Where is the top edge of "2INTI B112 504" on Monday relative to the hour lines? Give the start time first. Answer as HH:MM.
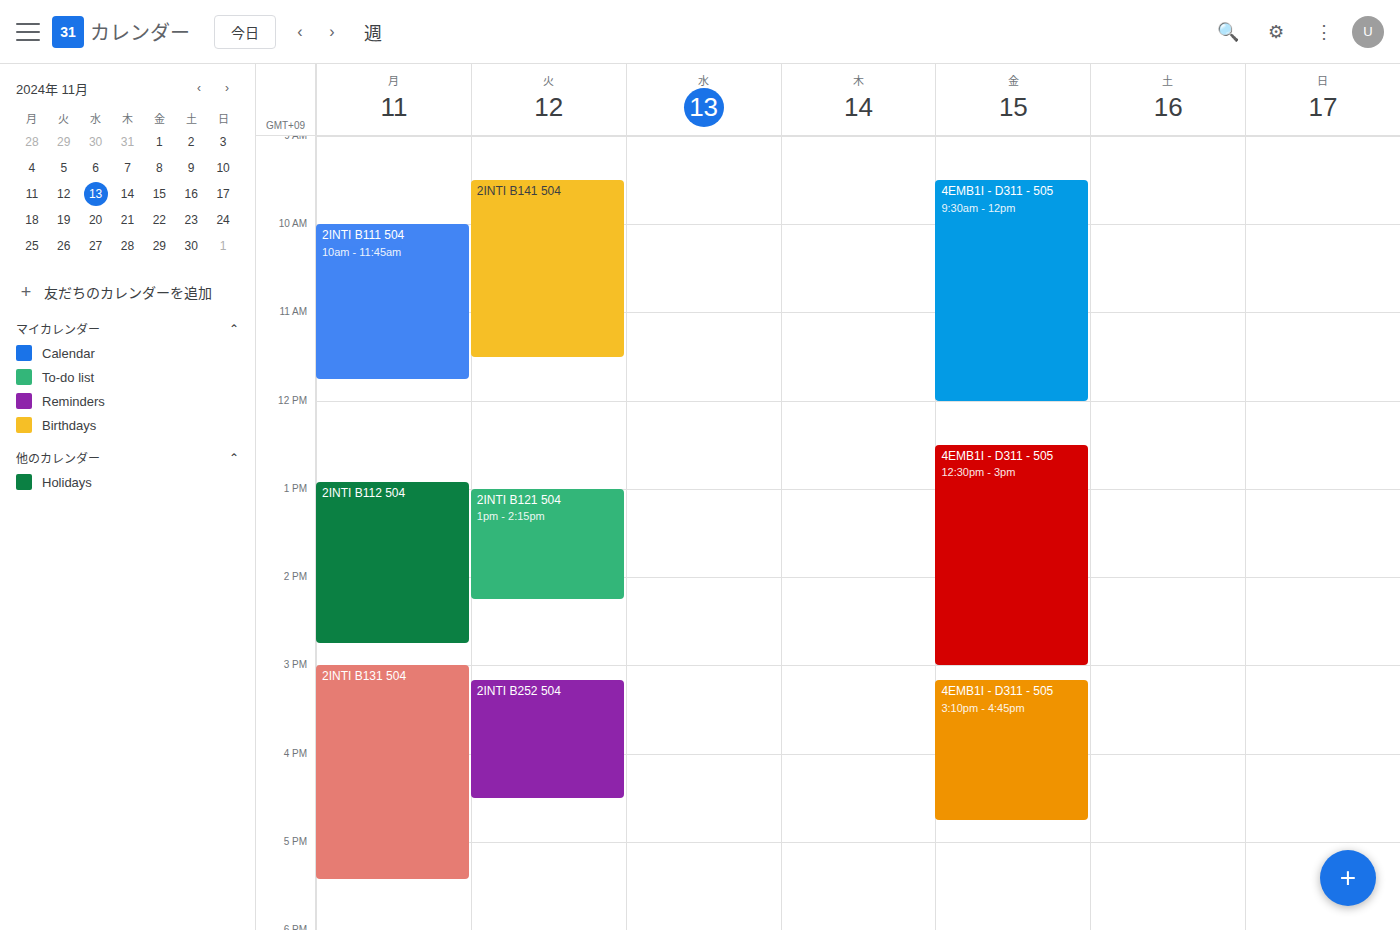
12:55 -- neither: 55 minutes below the 12:00 line and 5 minutes above the 13:00 line.